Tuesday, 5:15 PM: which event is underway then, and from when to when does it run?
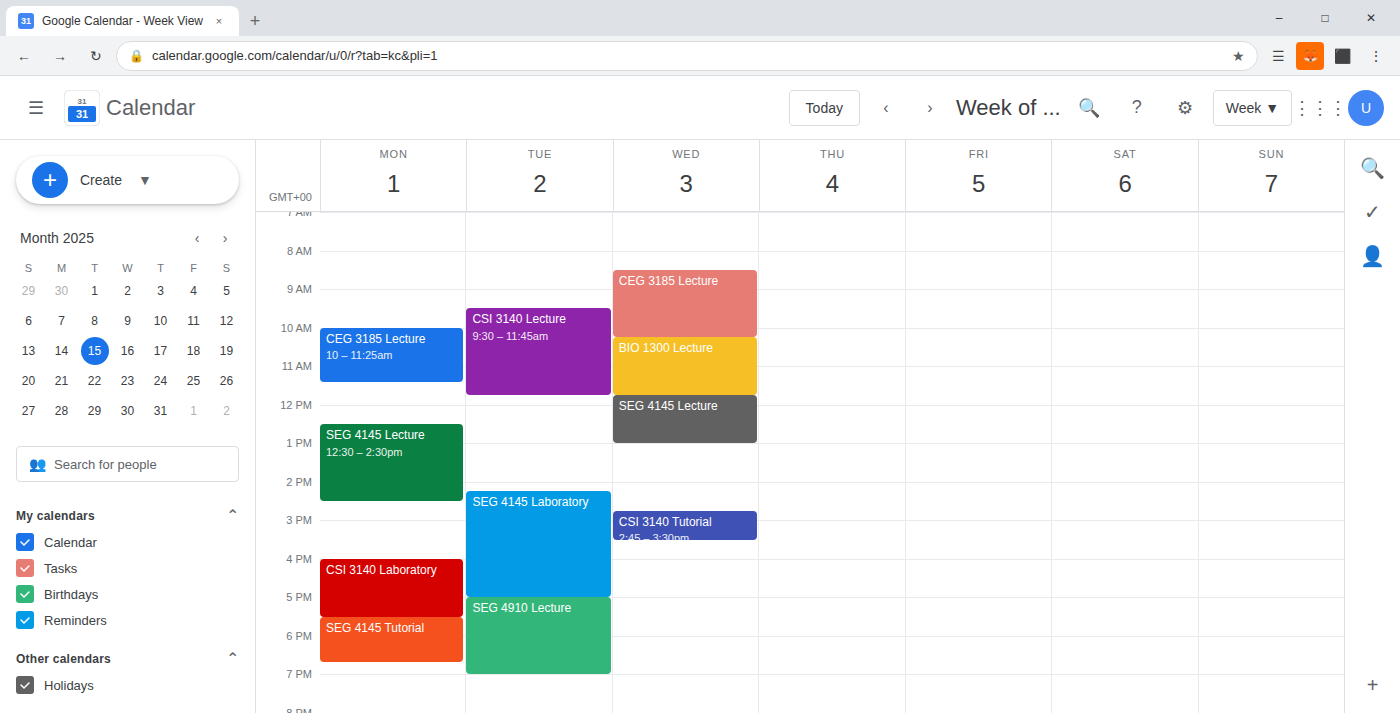
"SEG 4910 Lecture", 5:00 PM to 7:00 PM